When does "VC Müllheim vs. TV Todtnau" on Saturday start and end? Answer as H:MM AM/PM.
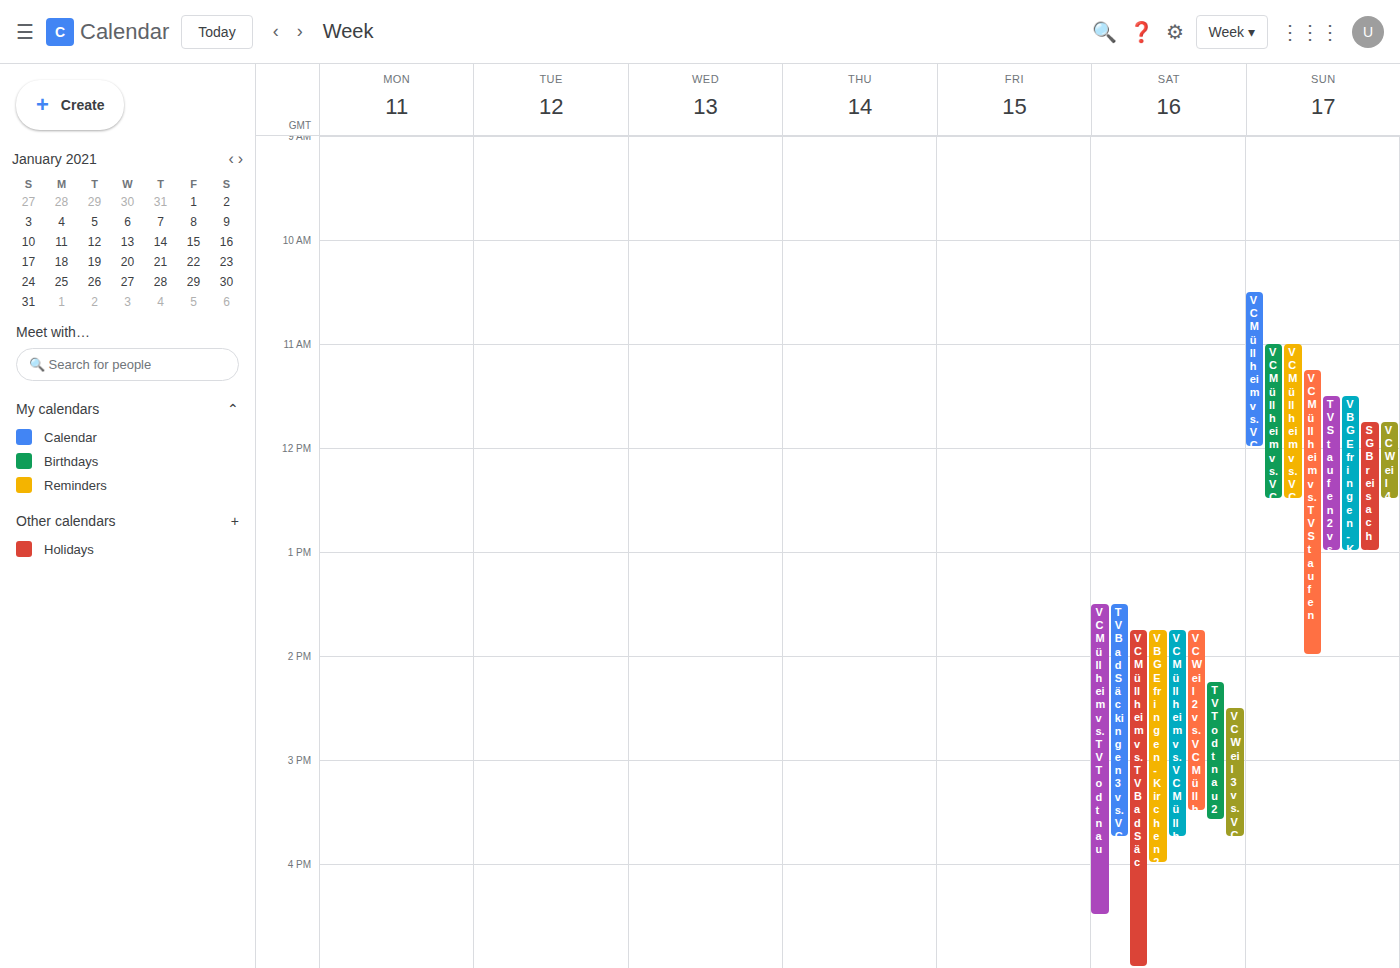
1:30 PM to 4:30 PM